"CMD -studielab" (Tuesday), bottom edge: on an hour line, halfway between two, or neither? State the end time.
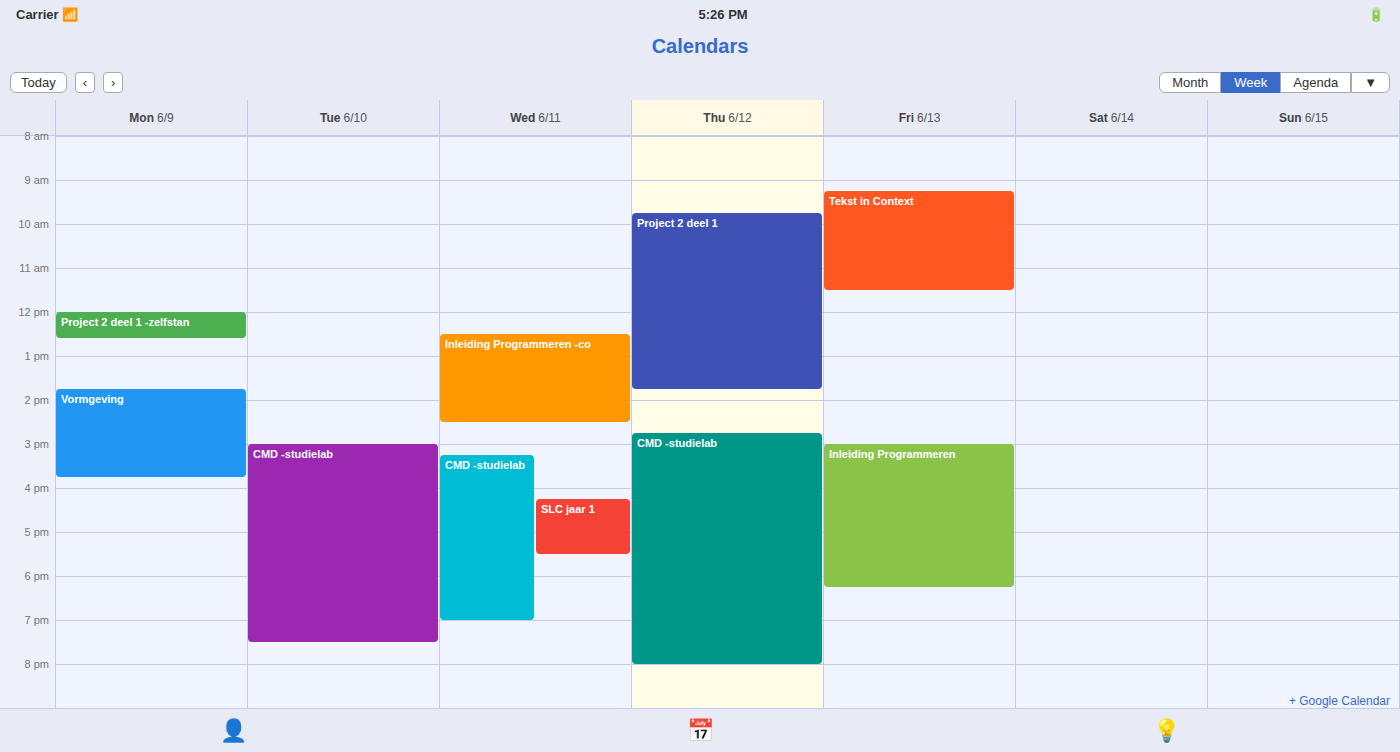
7:30 PM -- halfway between the 7 PM and 8 PM lines.